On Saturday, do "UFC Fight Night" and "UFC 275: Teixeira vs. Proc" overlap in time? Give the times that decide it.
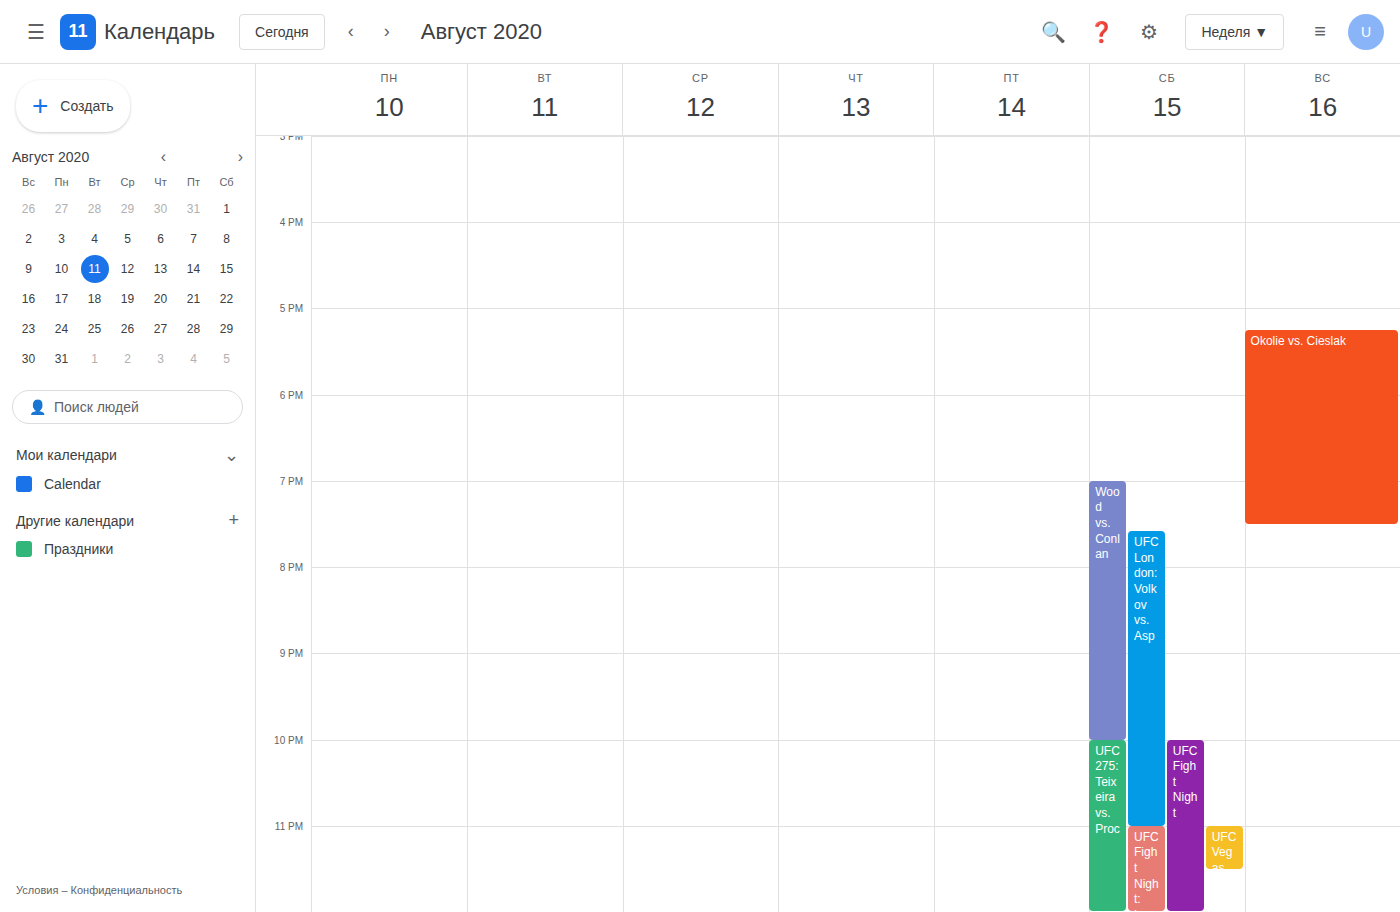
"UFC 275: Teixeira vs. Proc" runs 10:00 PM to 12:00 AM, inside "UFC Fight Night" -- they overlap.